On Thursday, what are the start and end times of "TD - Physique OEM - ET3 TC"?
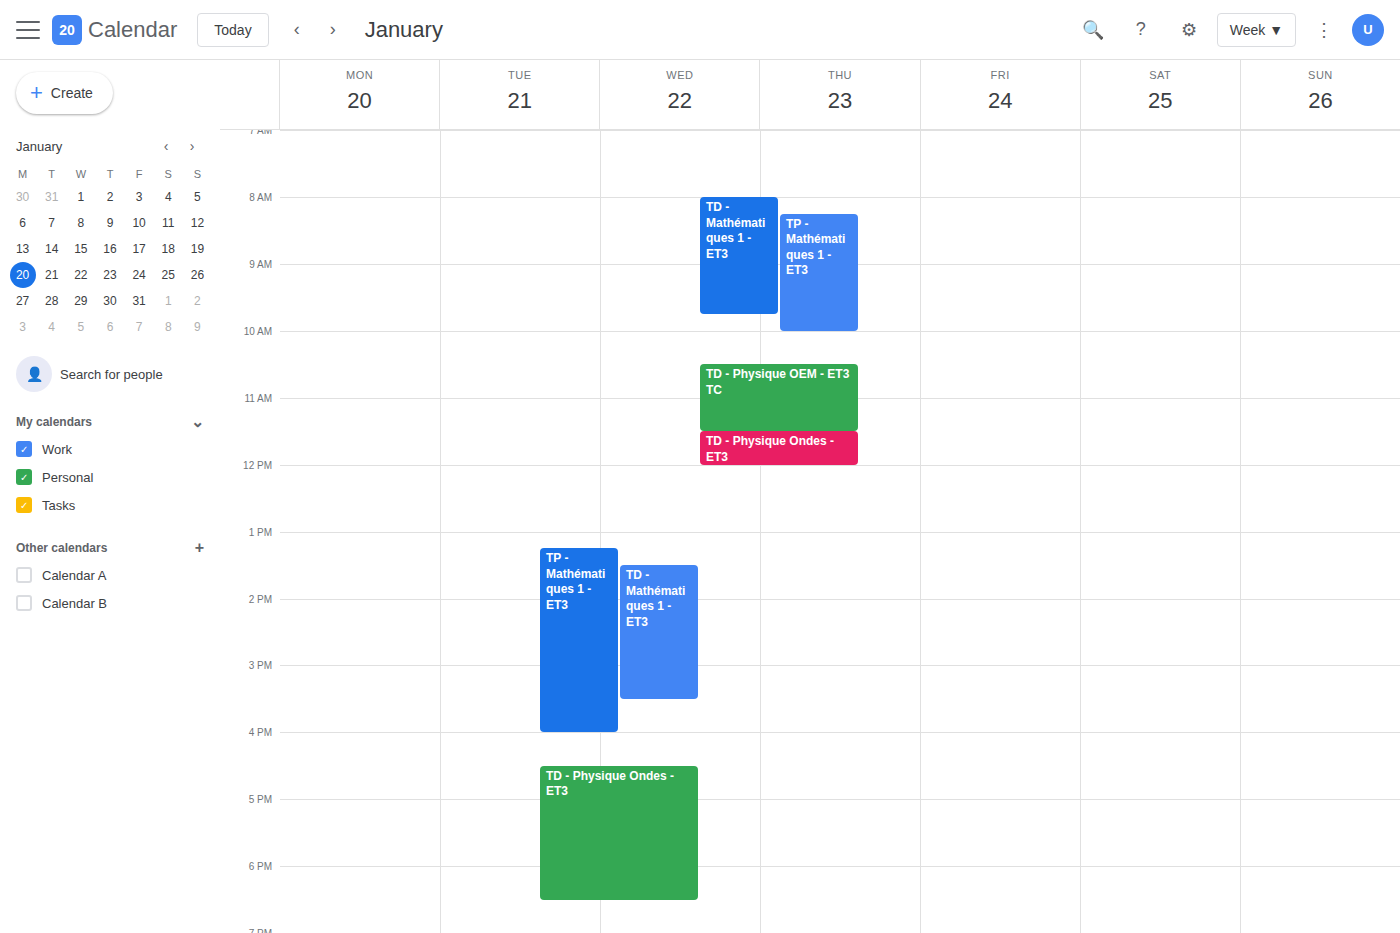
10:30 AM to 11:30 AM